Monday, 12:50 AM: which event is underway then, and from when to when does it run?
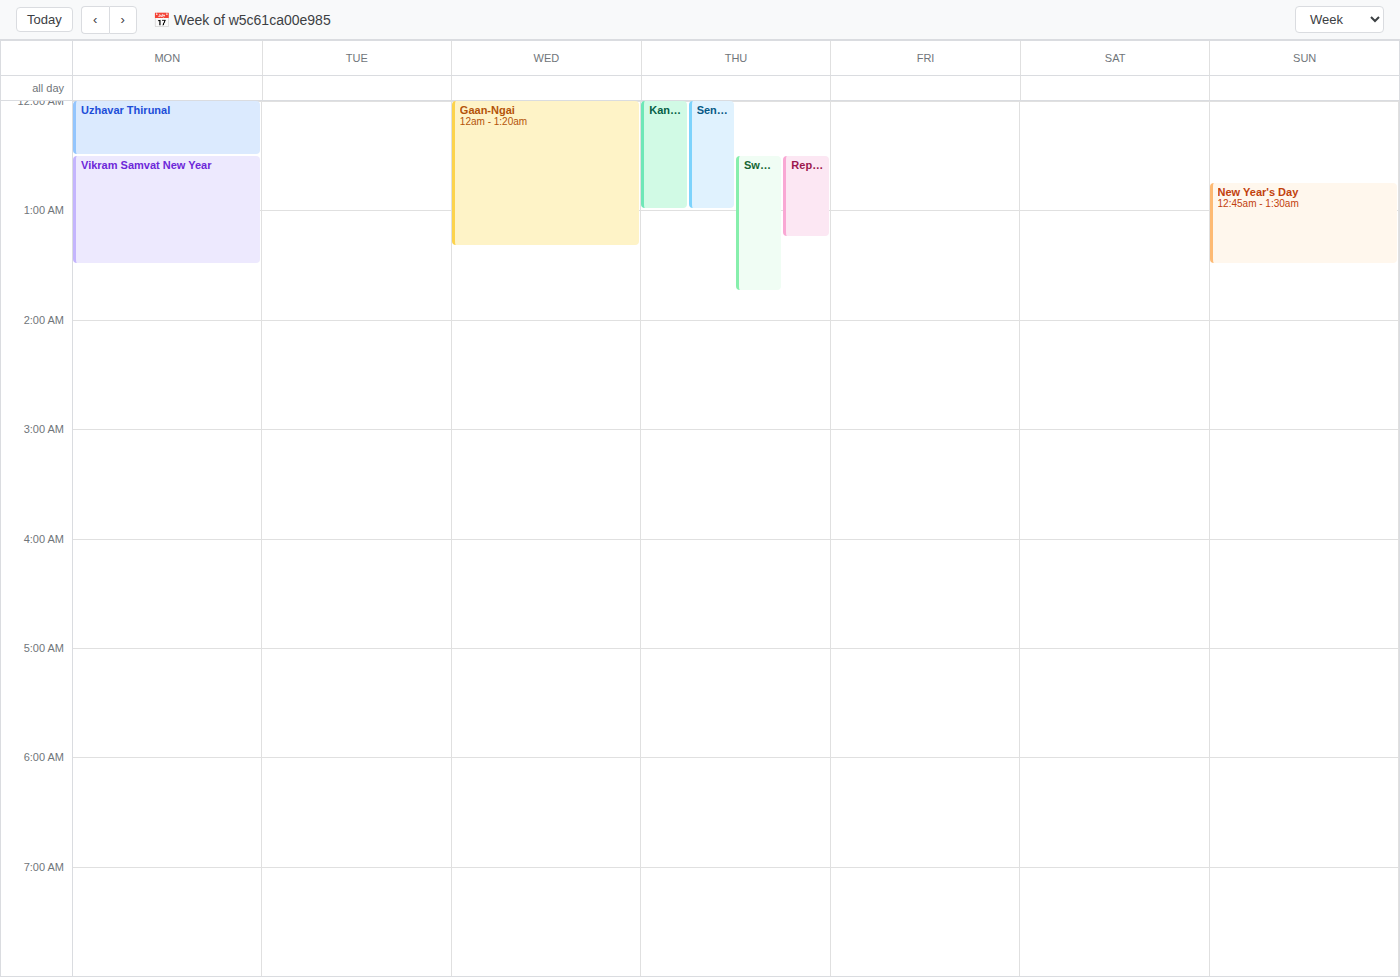
"Vikram Samvat New Year", 12:30 AM to 1:30 AM